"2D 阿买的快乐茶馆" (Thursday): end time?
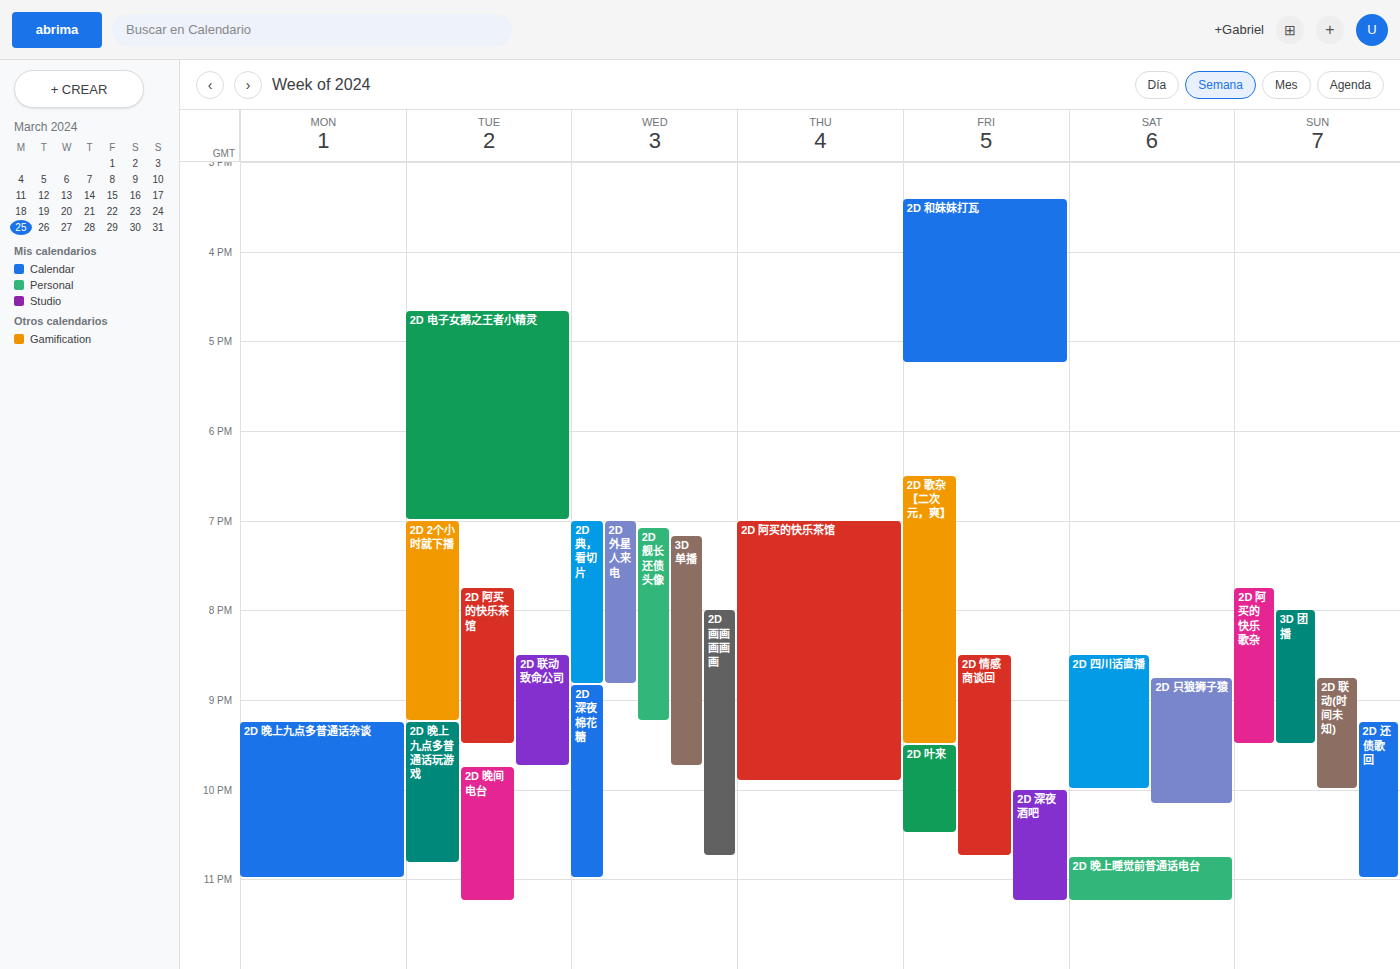
9:55 PM